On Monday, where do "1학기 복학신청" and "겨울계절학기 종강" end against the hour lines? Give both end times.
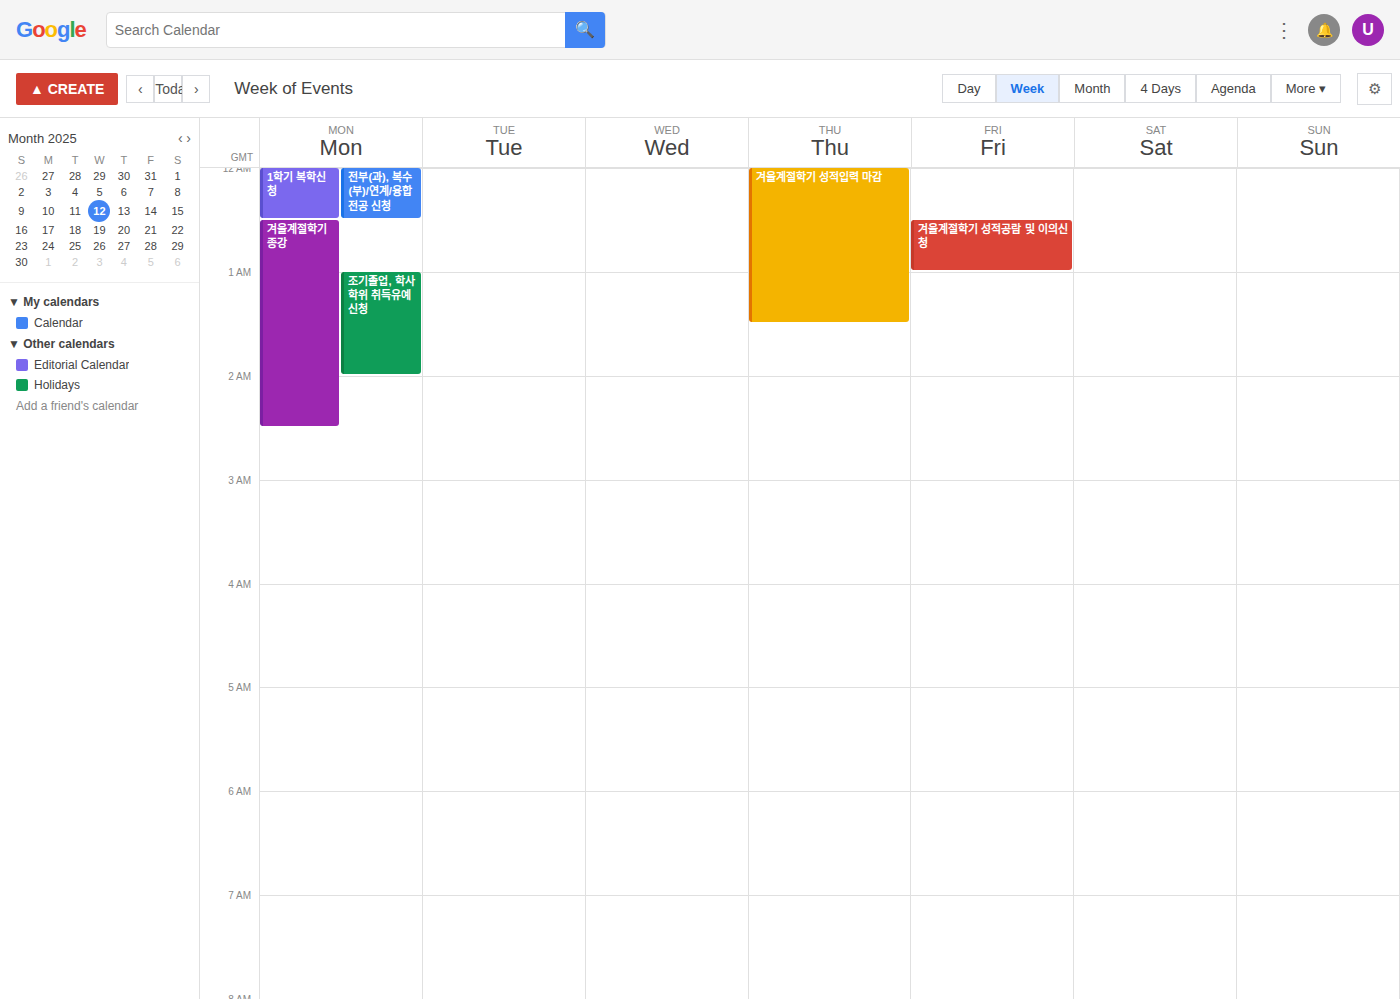
"1학기 복학신청": 12:30 AM, halfway between the 12 AM and 1 AM lines. "겨울계절학기 종강": 2:30 AM, halfway between the 2 AM and 3 AM lines.